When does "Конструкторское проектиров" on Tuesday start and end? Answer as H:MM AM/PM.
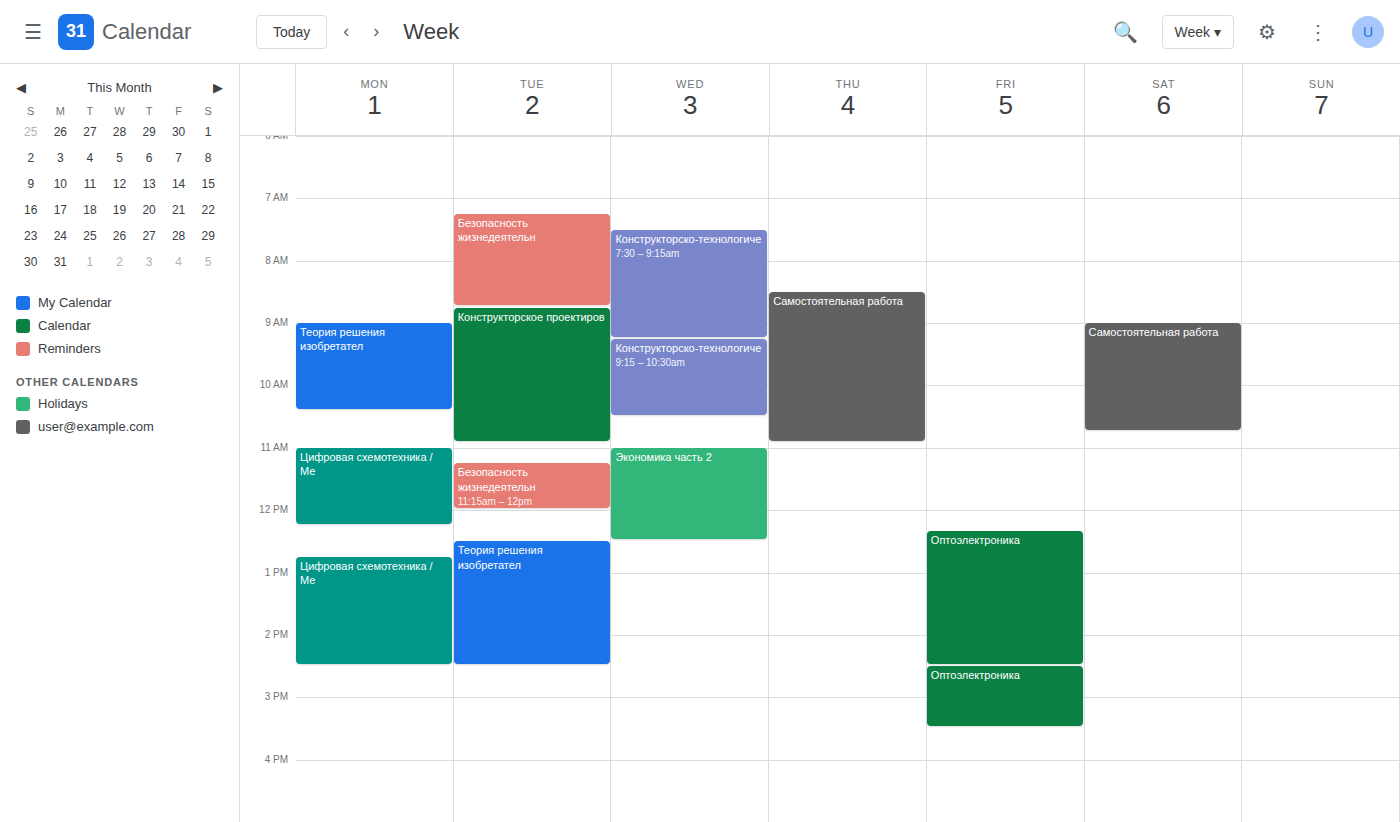
8:45 AM to 10:55 AM